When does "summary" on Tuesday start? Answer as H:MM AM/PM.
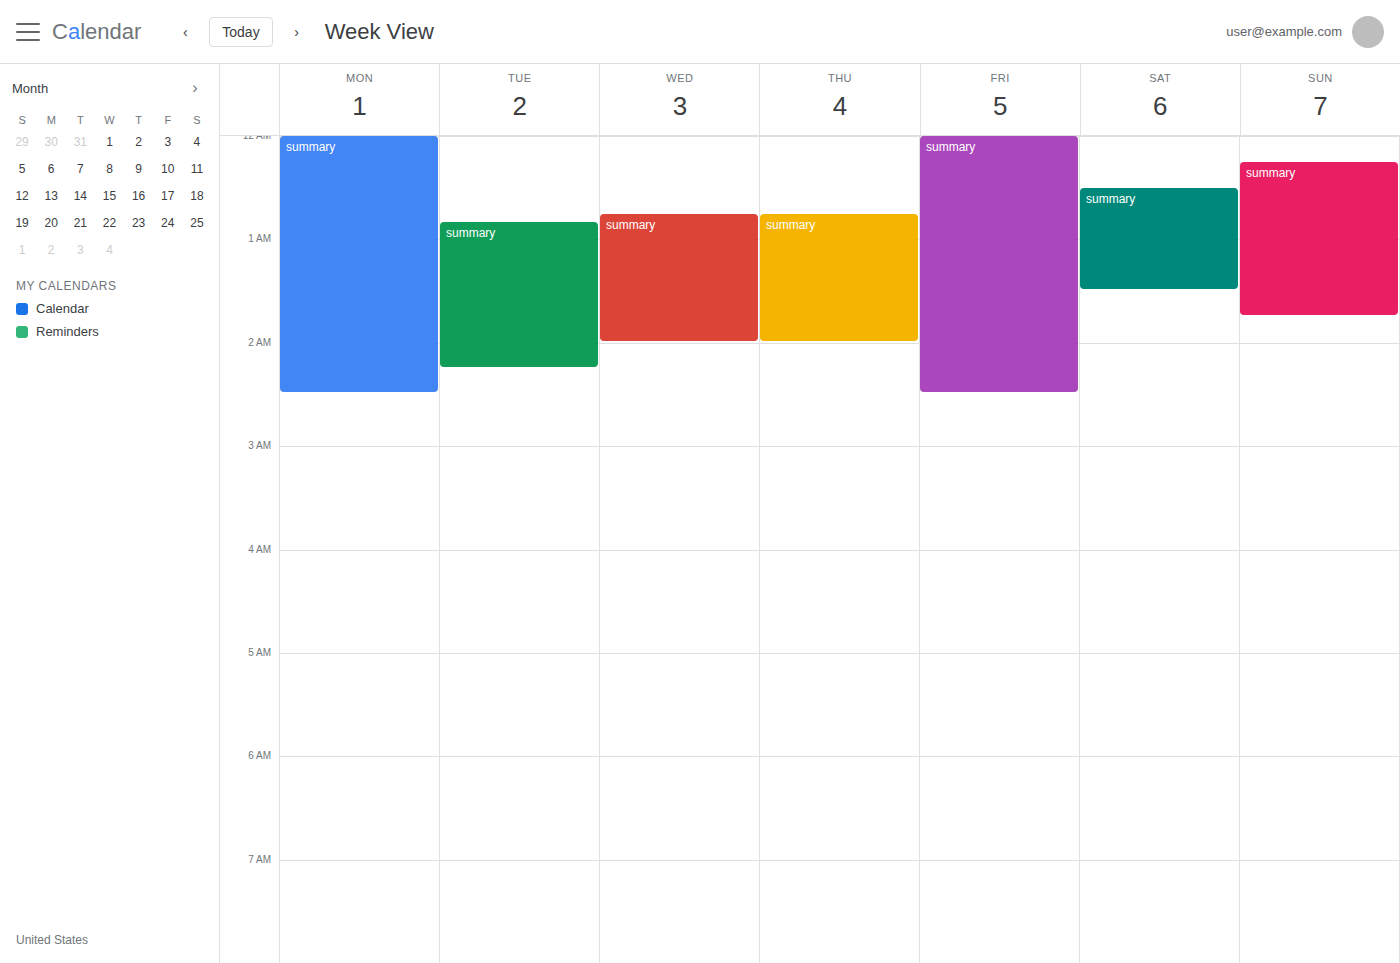
12:50 AM